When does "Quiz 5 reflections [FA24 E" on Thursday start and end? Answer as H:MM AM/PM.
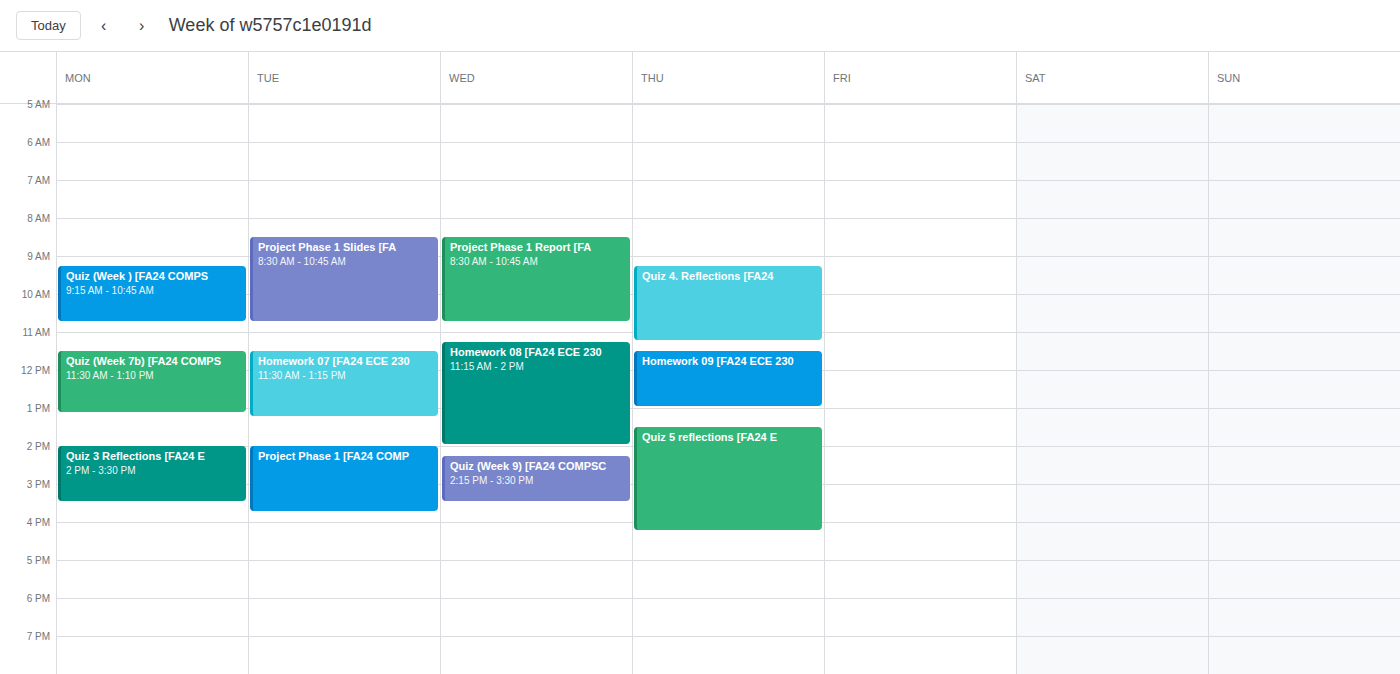
1:30 PM to 4:15 PM